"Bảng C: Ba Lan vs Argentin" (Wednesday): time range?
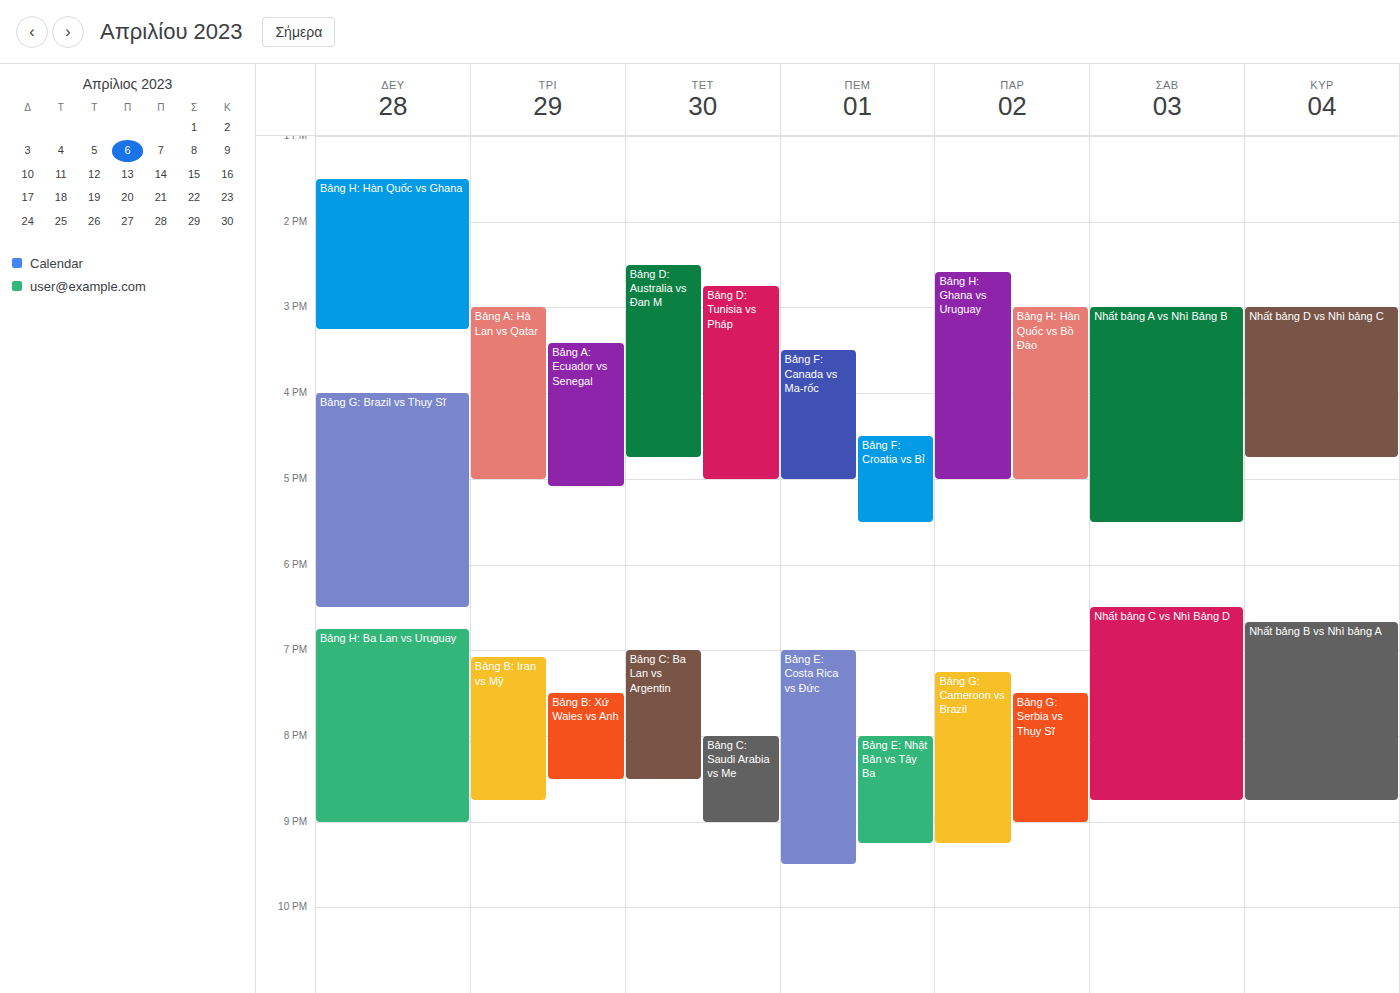
7:00 PM to 8:30 PM